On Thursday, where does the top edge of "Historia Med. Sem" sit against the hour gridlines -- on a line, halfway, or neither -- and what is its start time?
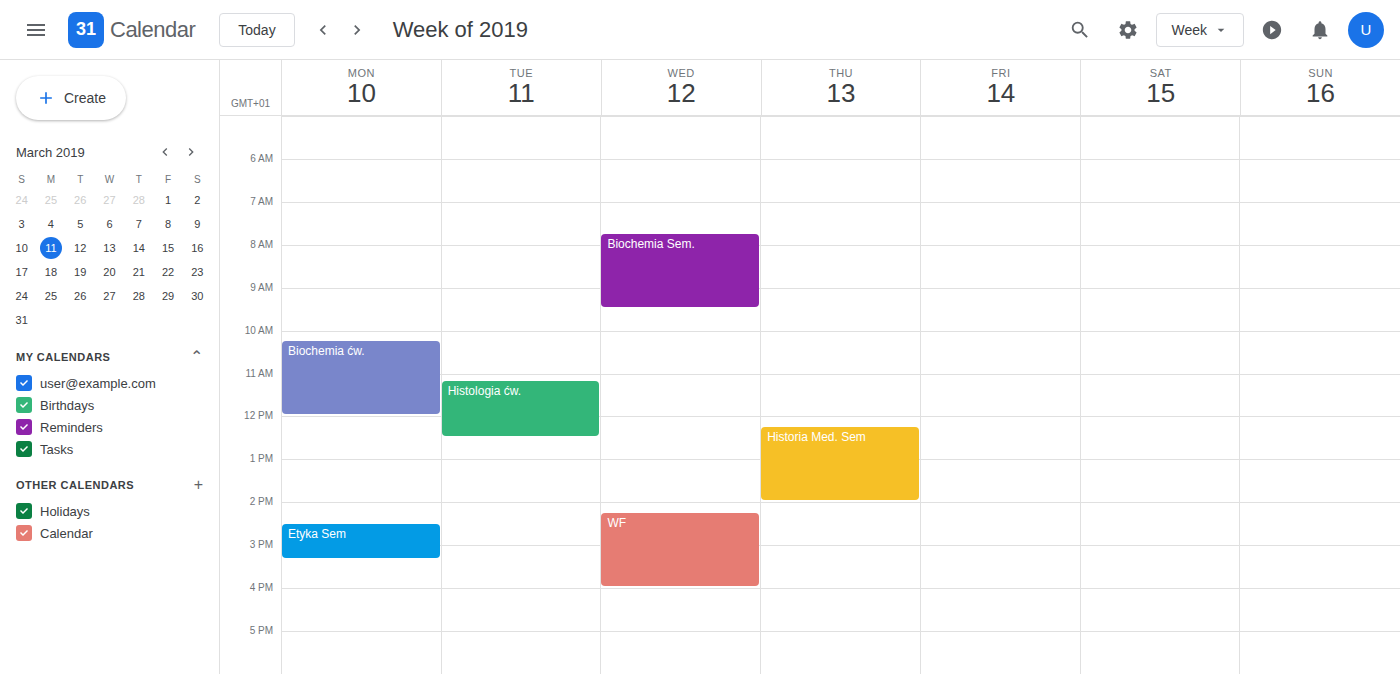
12:15 PM -- neither: a quarter of the way from the 12 PM line to the 1 PM line.